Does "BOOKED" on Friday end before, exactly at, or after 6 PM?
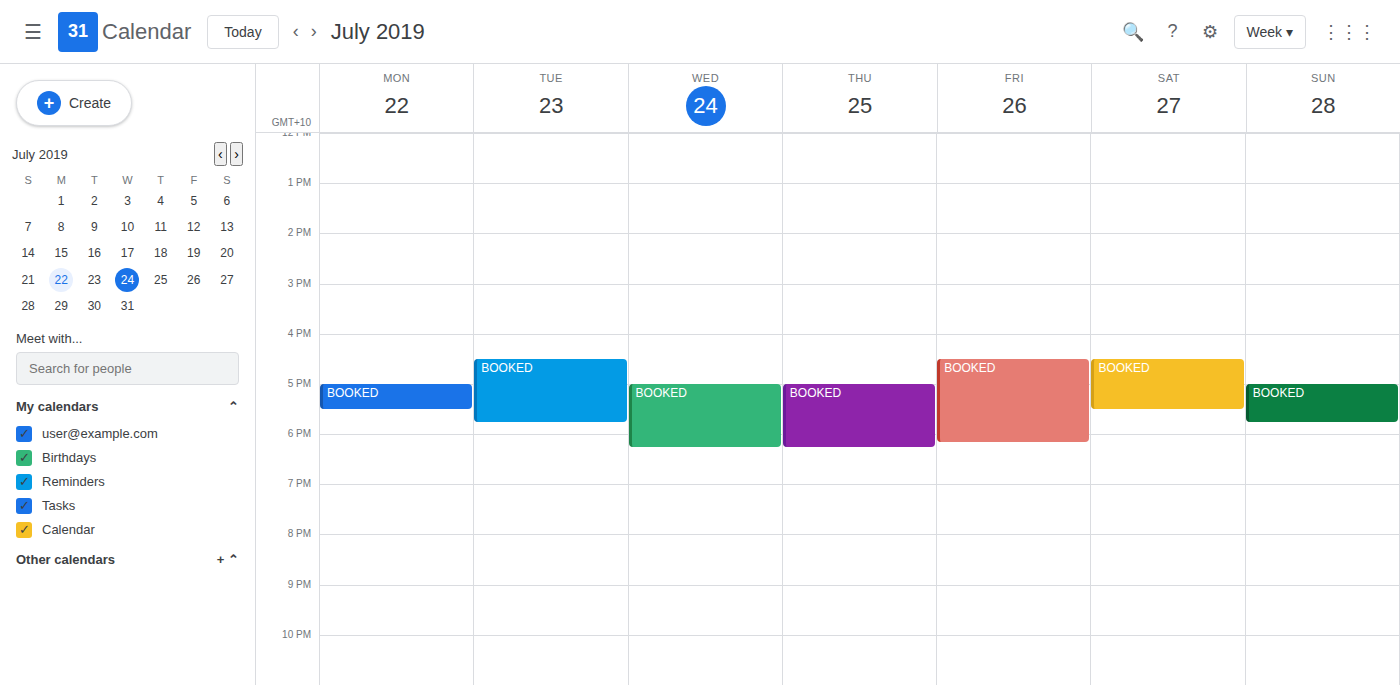
6:10 PM -- after 6 PM, 10 minutes below the 6 PM line.